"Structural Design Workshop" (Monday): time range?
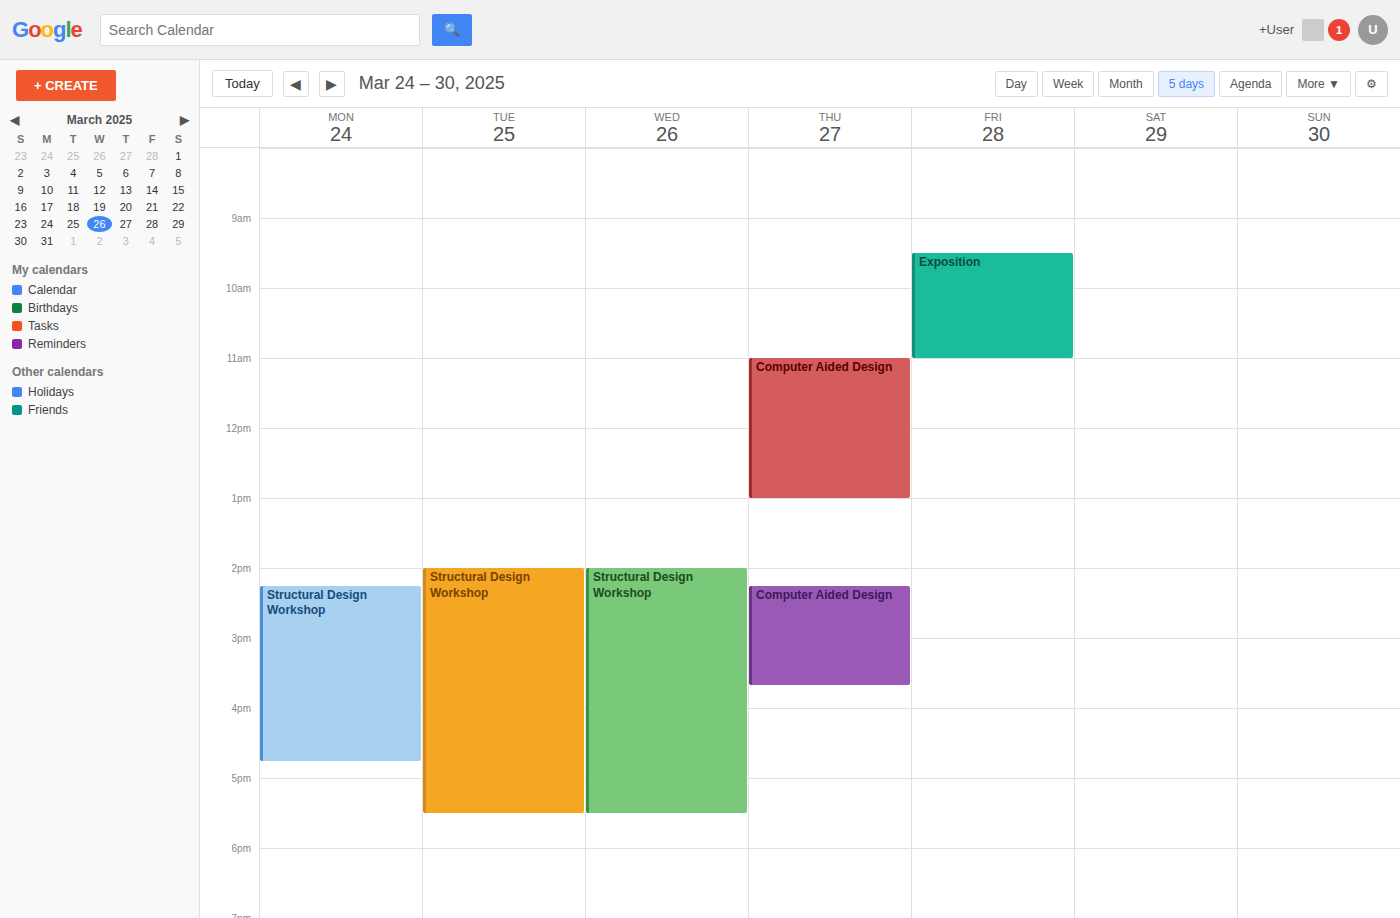
2:15 PM to 4:45 PM